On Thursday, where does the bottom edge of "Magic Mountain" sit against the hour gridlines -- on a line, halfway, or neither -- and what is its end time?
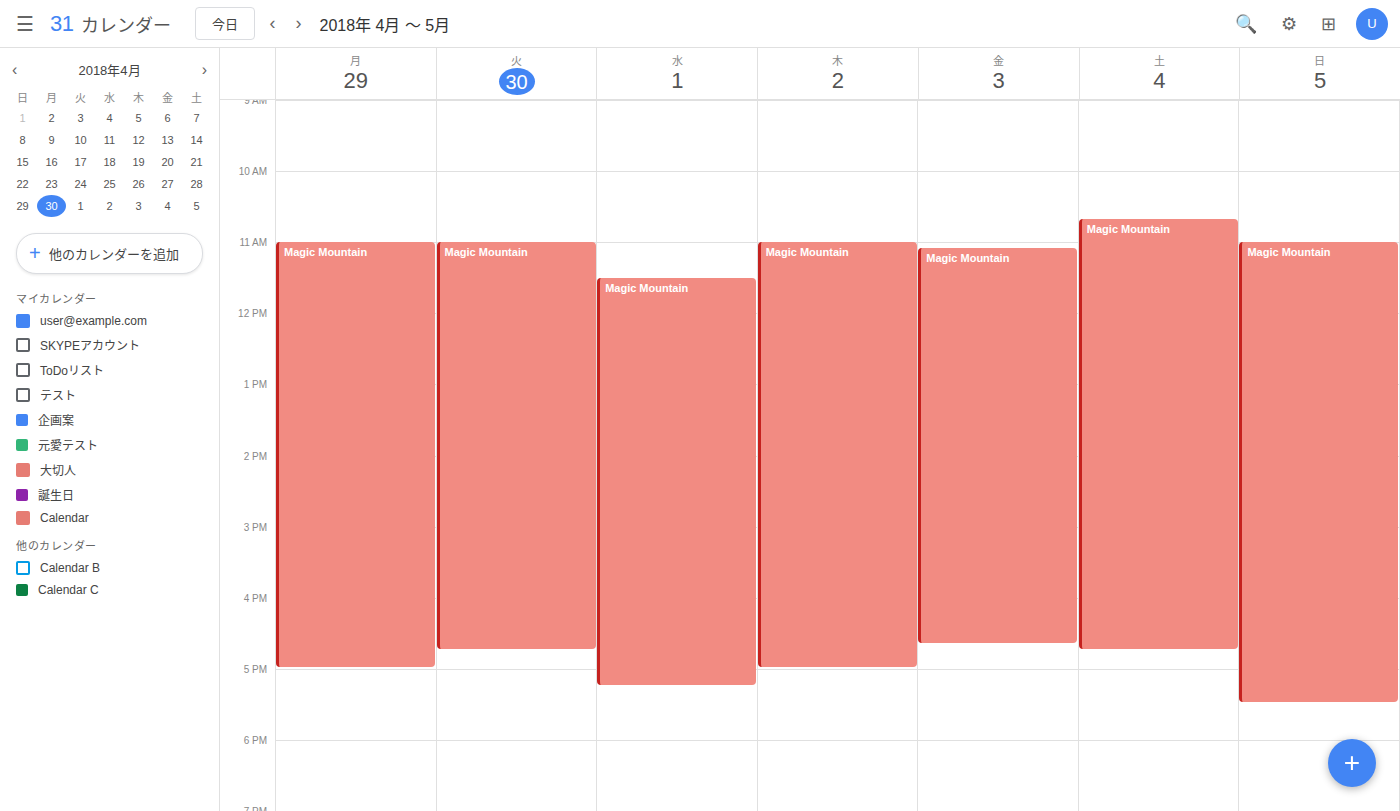
5:00 PM -- exactly on the 5 PM line.